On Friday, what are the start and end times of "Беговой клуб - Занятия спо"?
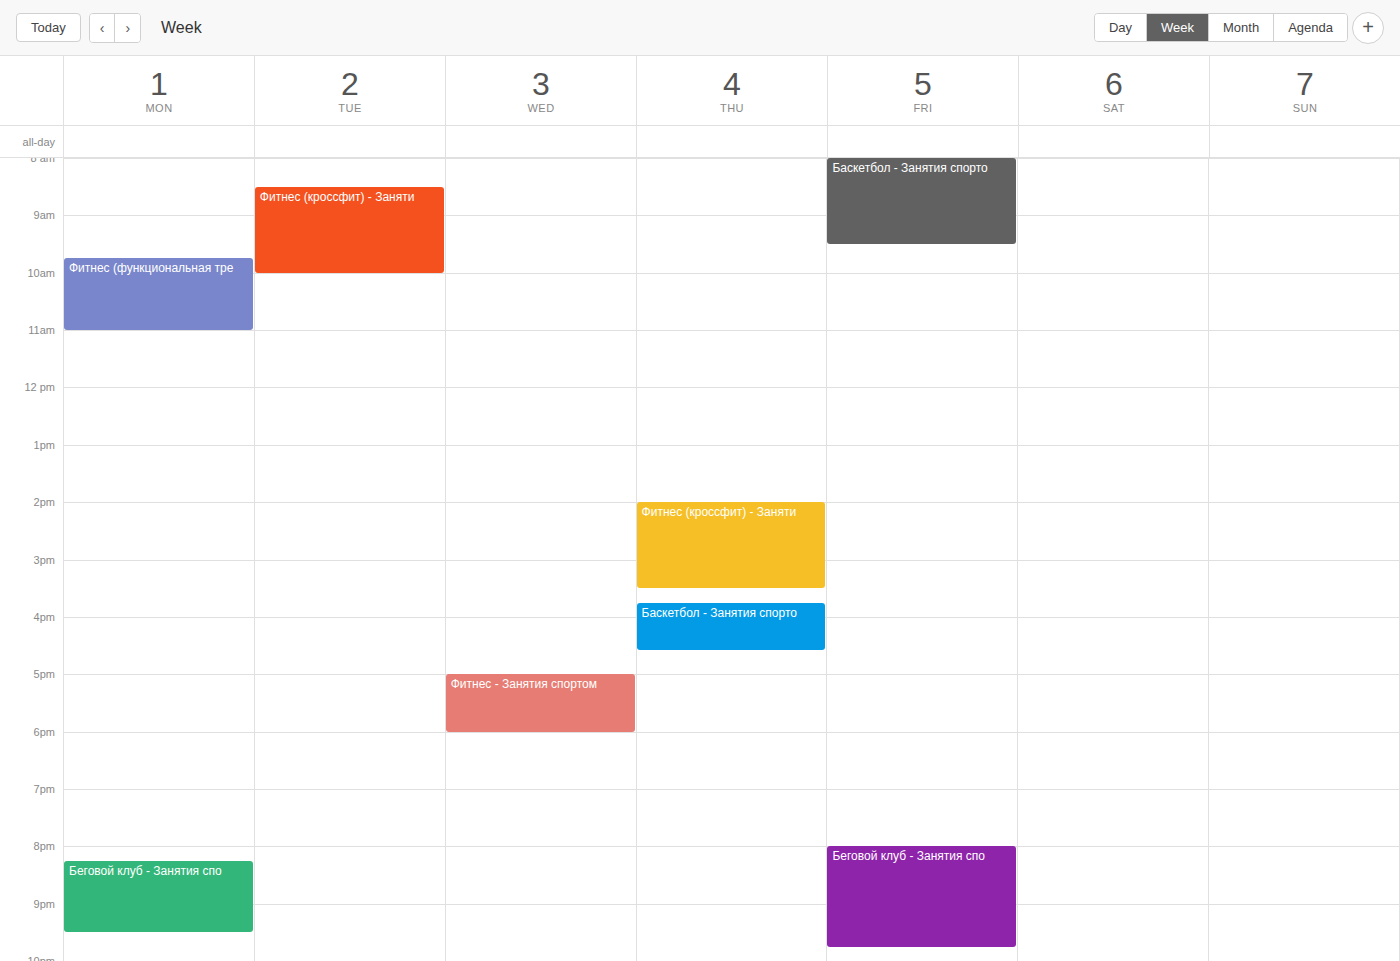
8:00 PM to 9:45 PM